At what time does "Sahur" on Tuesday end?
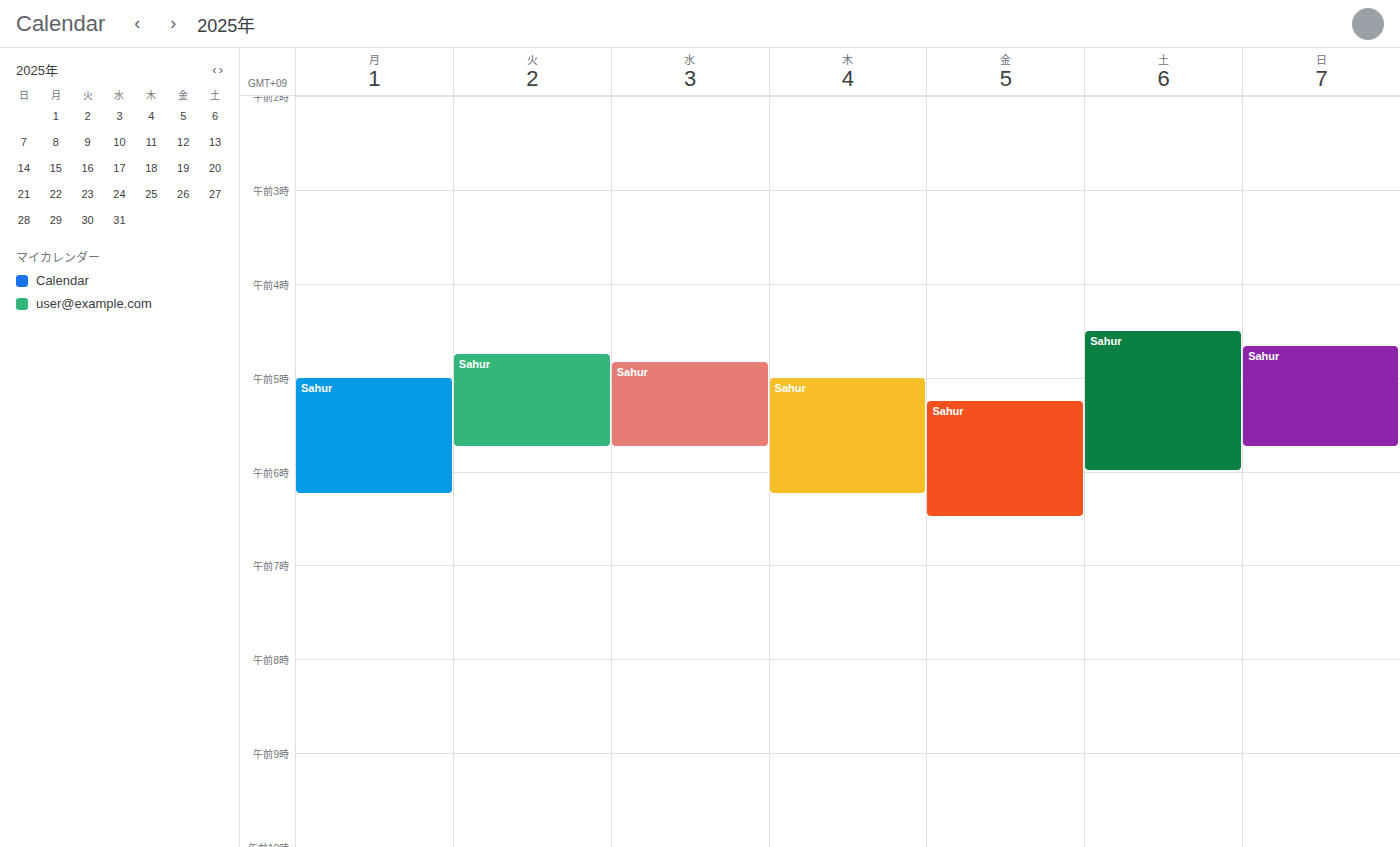
5:45 AM